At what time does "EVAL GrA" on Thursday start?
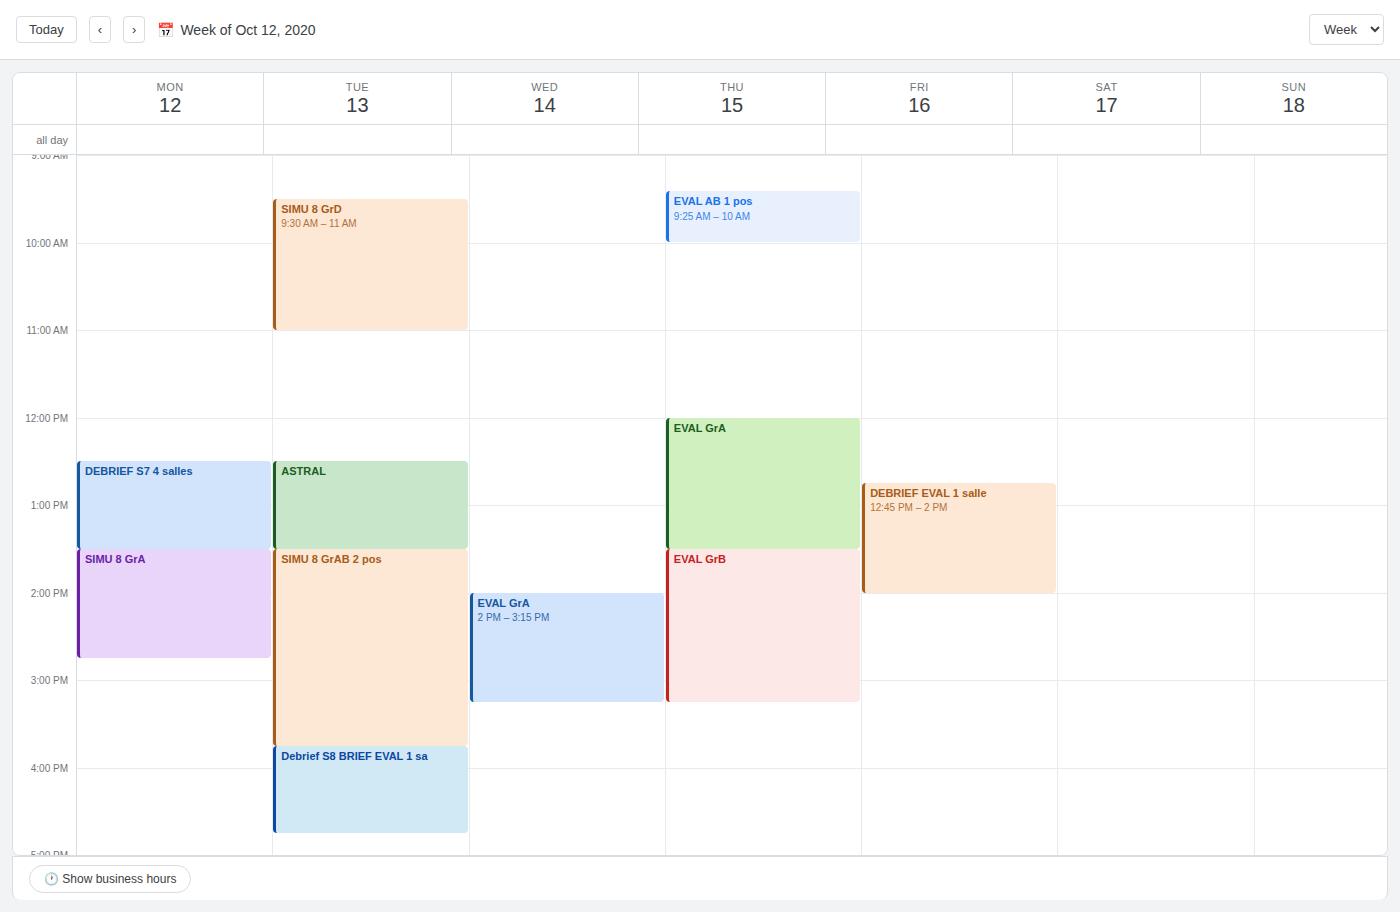
12:00 PM